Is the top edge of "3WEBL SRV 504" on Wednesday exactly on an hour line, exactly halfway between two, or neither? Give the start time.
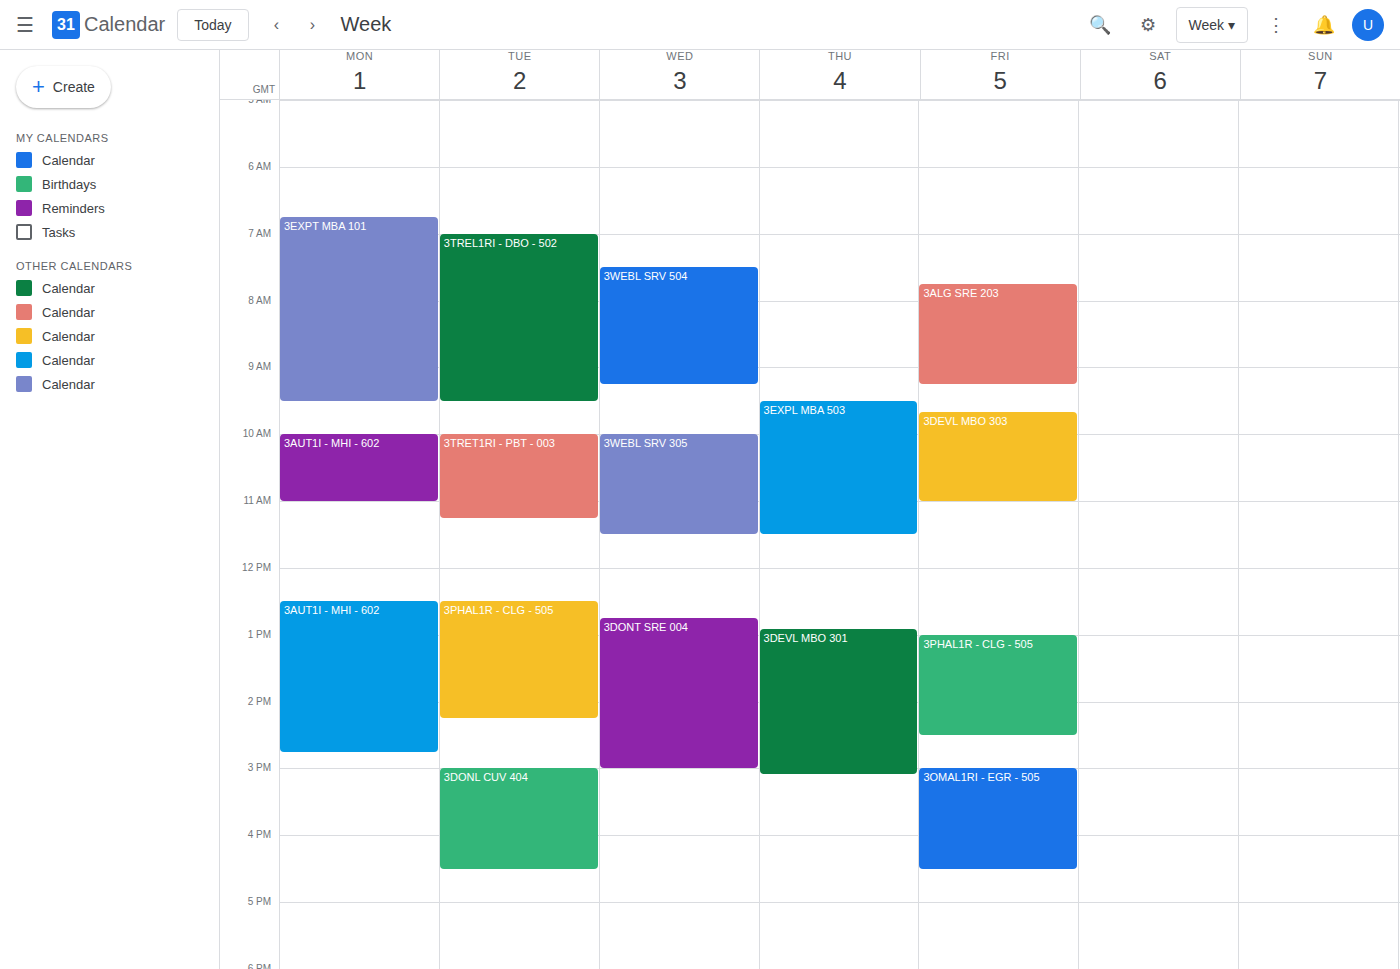
07:30 -- halfway between the 07:00 and 08:00 lines.